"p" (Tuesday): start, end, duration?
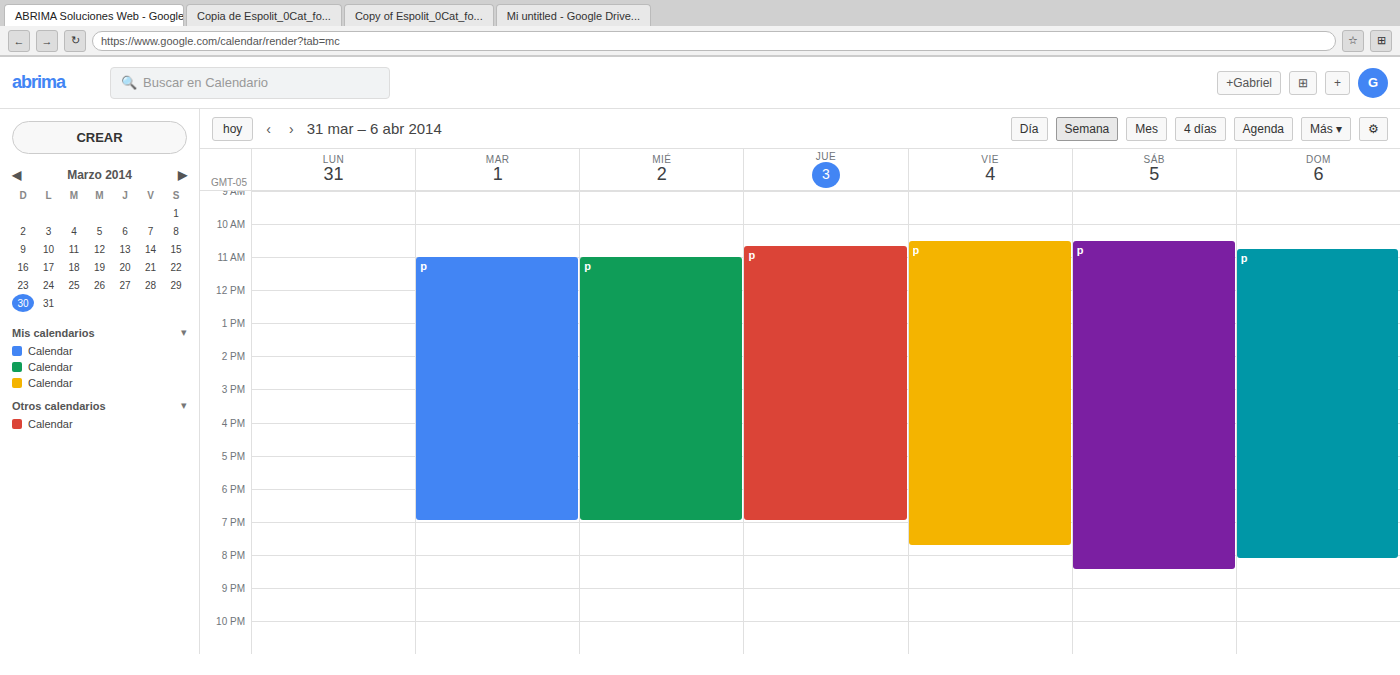
11:00 AM to 7:00 PM, 8 hours